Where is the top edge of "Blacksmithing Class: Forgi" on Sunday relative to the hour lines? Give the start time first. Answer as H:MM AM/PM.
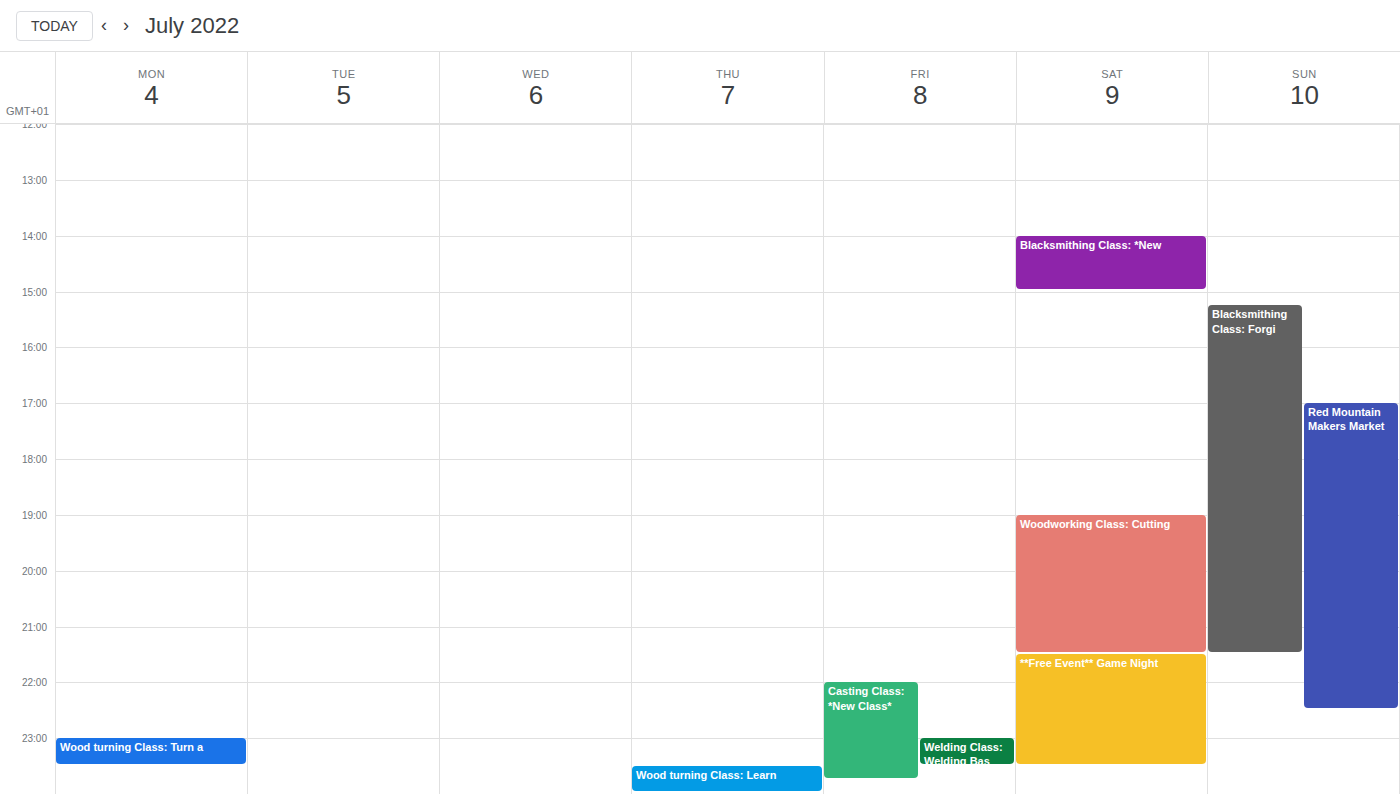
3:15 PM -- neither: a quarter of the way from the 3 PM line to the 4 PM line.